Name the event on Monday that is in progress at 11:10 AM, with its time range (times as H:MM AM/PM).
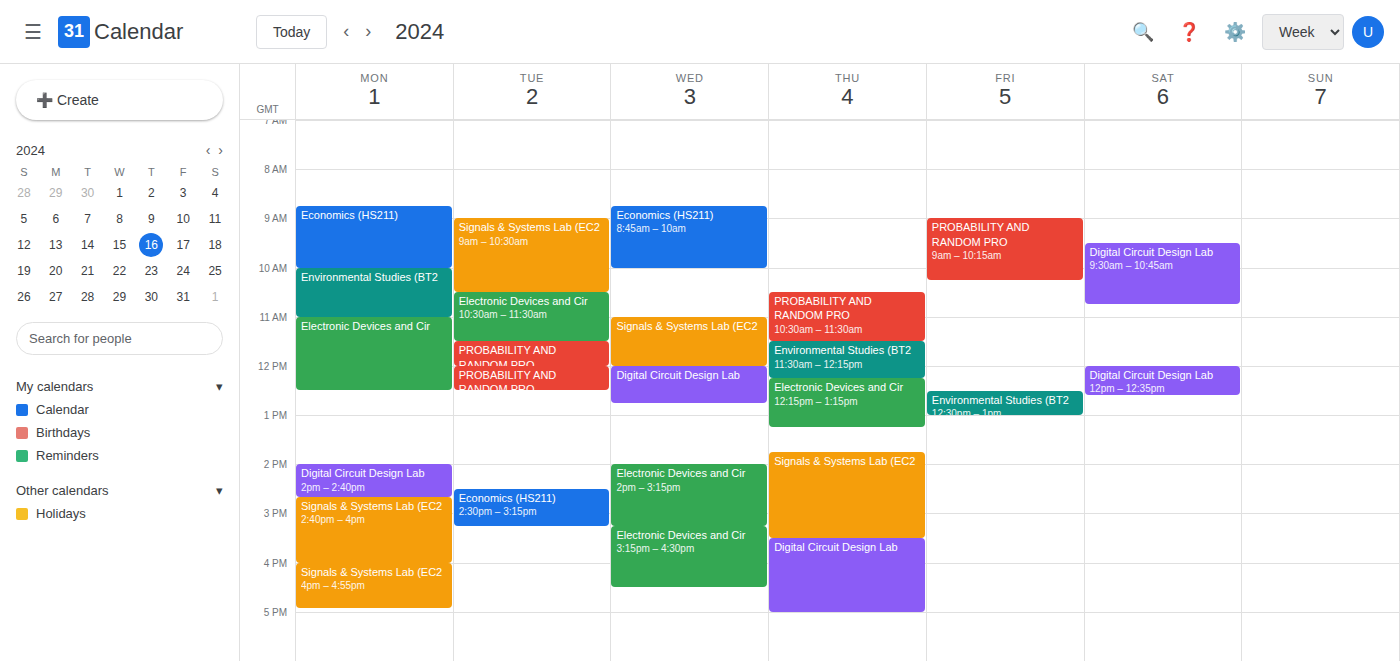
"Electronic Devices and Cir", 11:00 AM to 12:30 PM